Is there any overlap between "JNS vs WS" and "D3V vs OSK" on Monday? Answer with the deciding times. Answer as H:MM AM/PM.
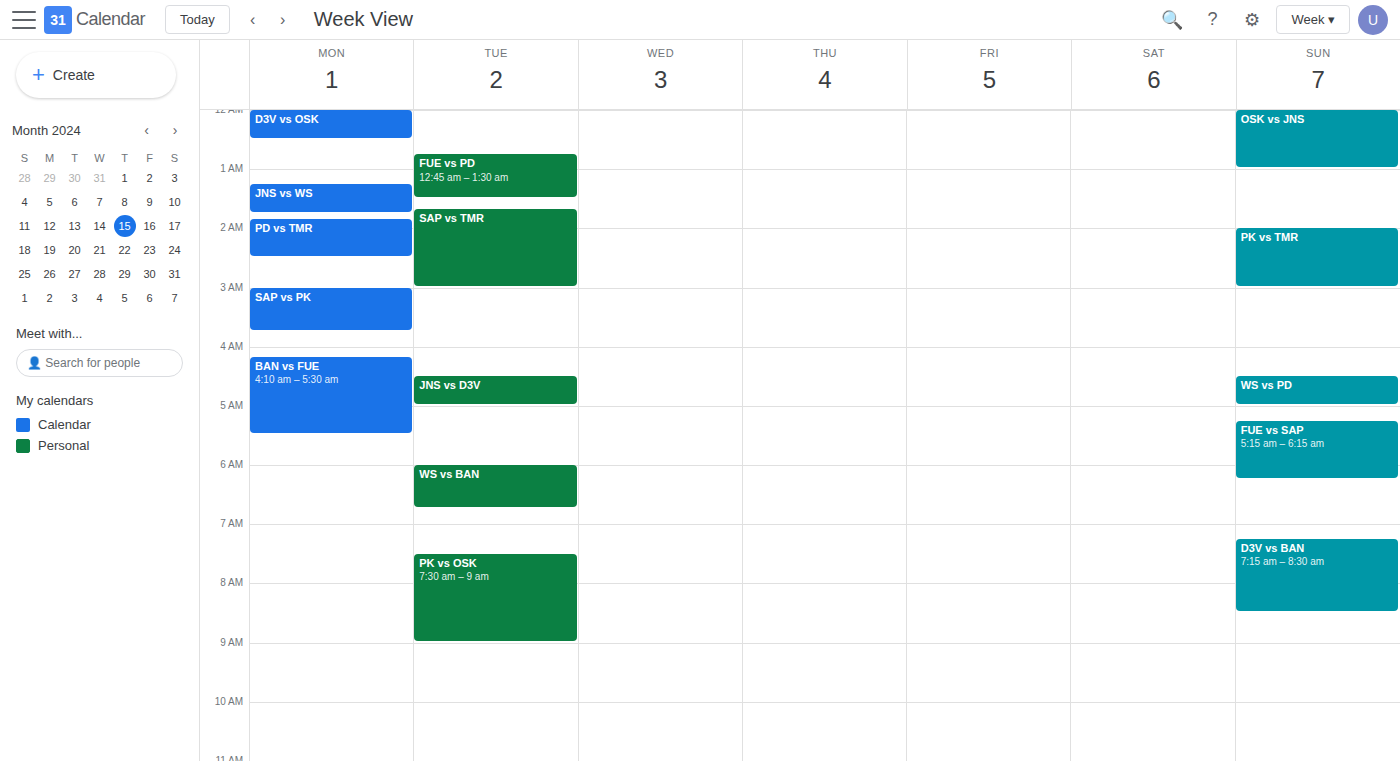
"D3V vs OSK" ends at 12:30 AM and "JNS vs WS" starts at 1:15 AM -- no overlap.